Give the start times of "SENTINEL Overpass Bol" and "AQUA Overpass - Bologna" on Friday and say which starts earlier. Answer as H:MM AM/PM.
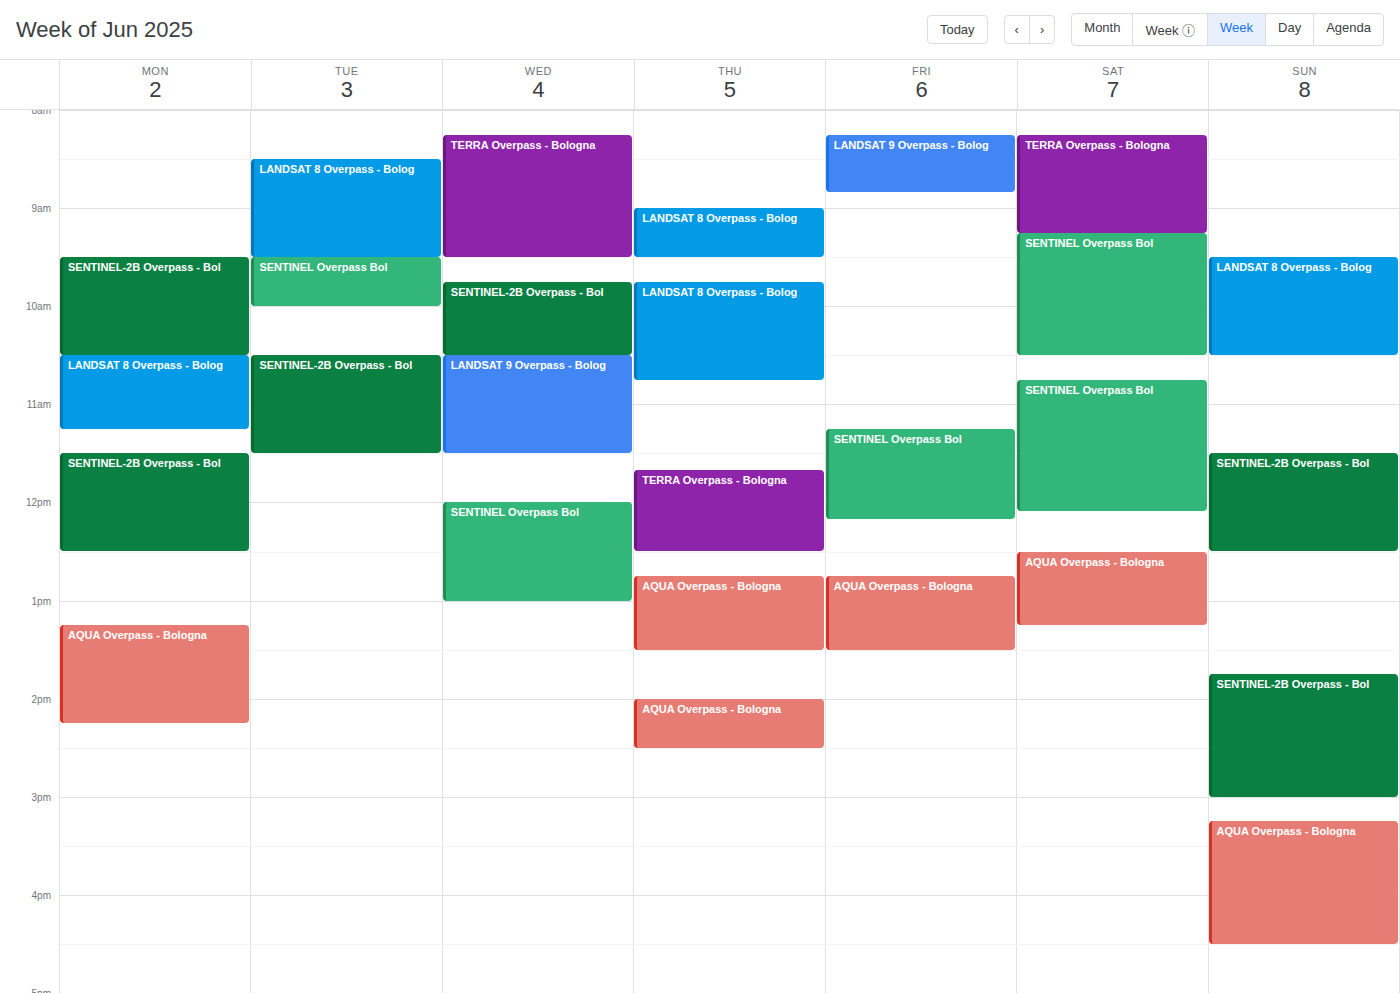
"SENTINEL Overpass Bol" 11:15 AM; "AQUA Overpass - Bologna" 12:45 PM.